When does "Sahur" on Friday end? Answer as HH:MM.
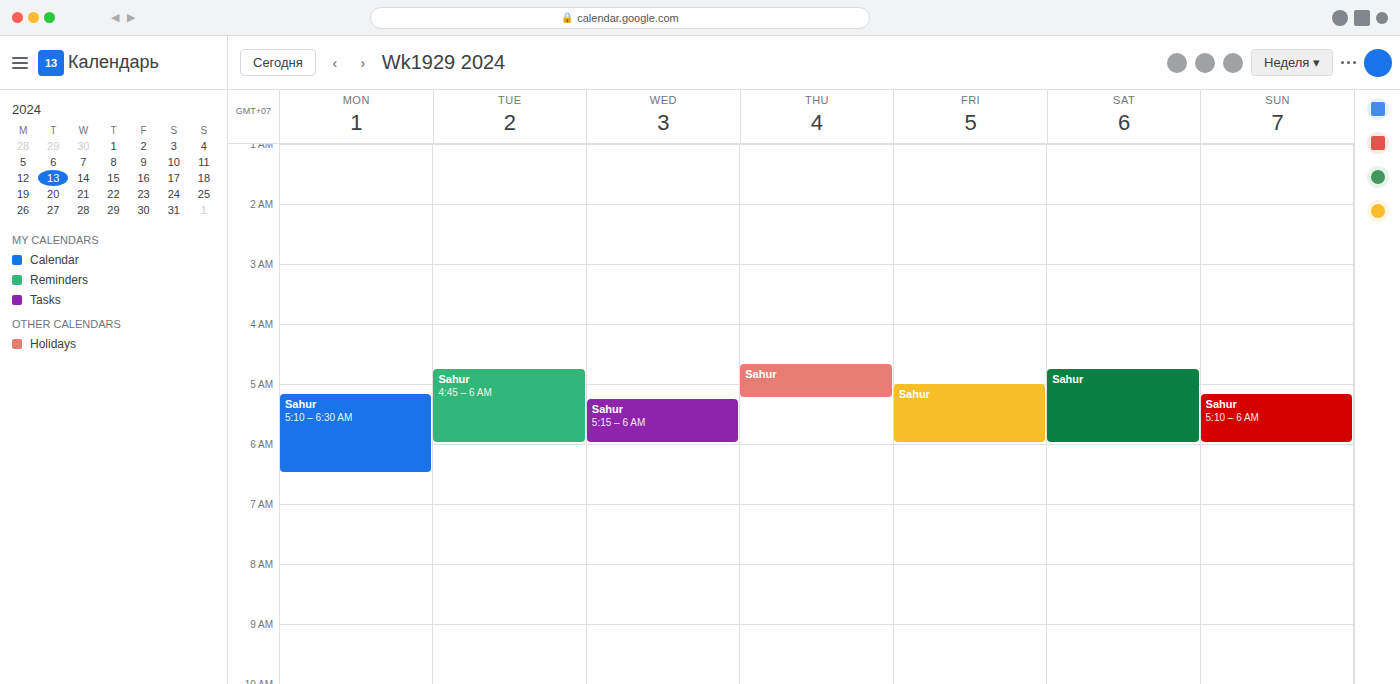
06:00